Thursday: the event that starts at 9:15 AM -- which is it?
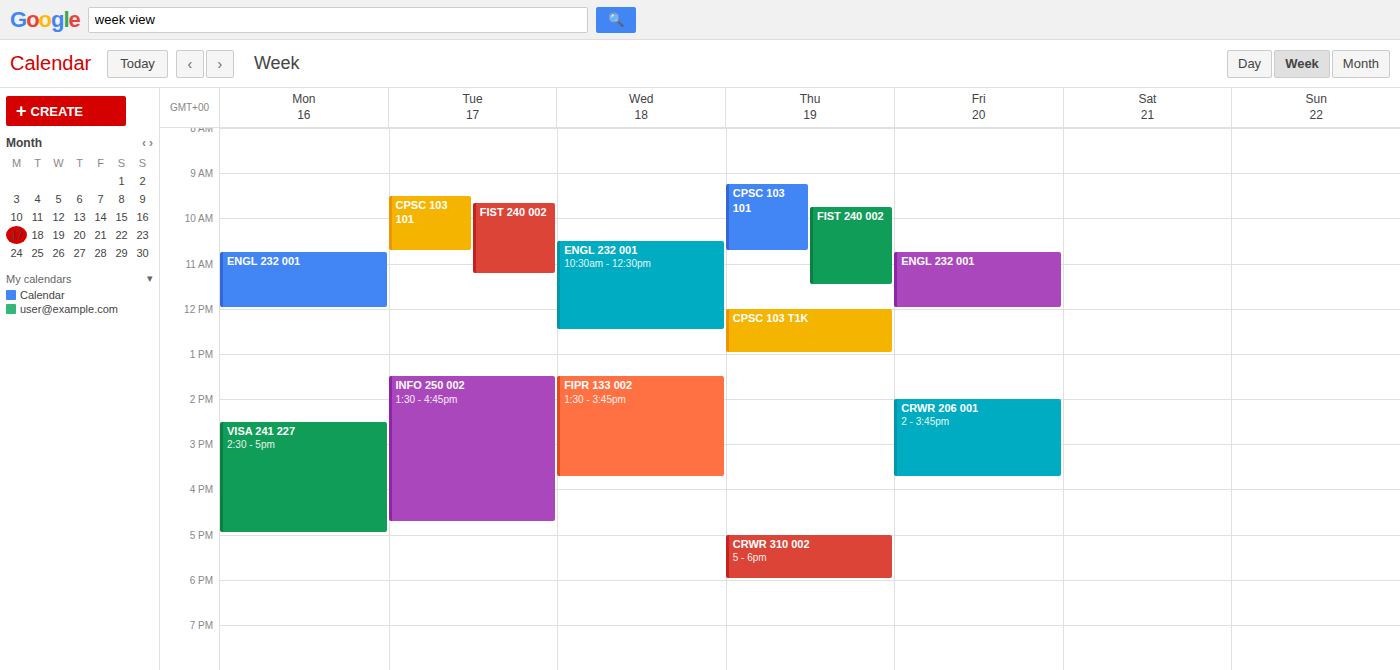
"CPSC 103 101"